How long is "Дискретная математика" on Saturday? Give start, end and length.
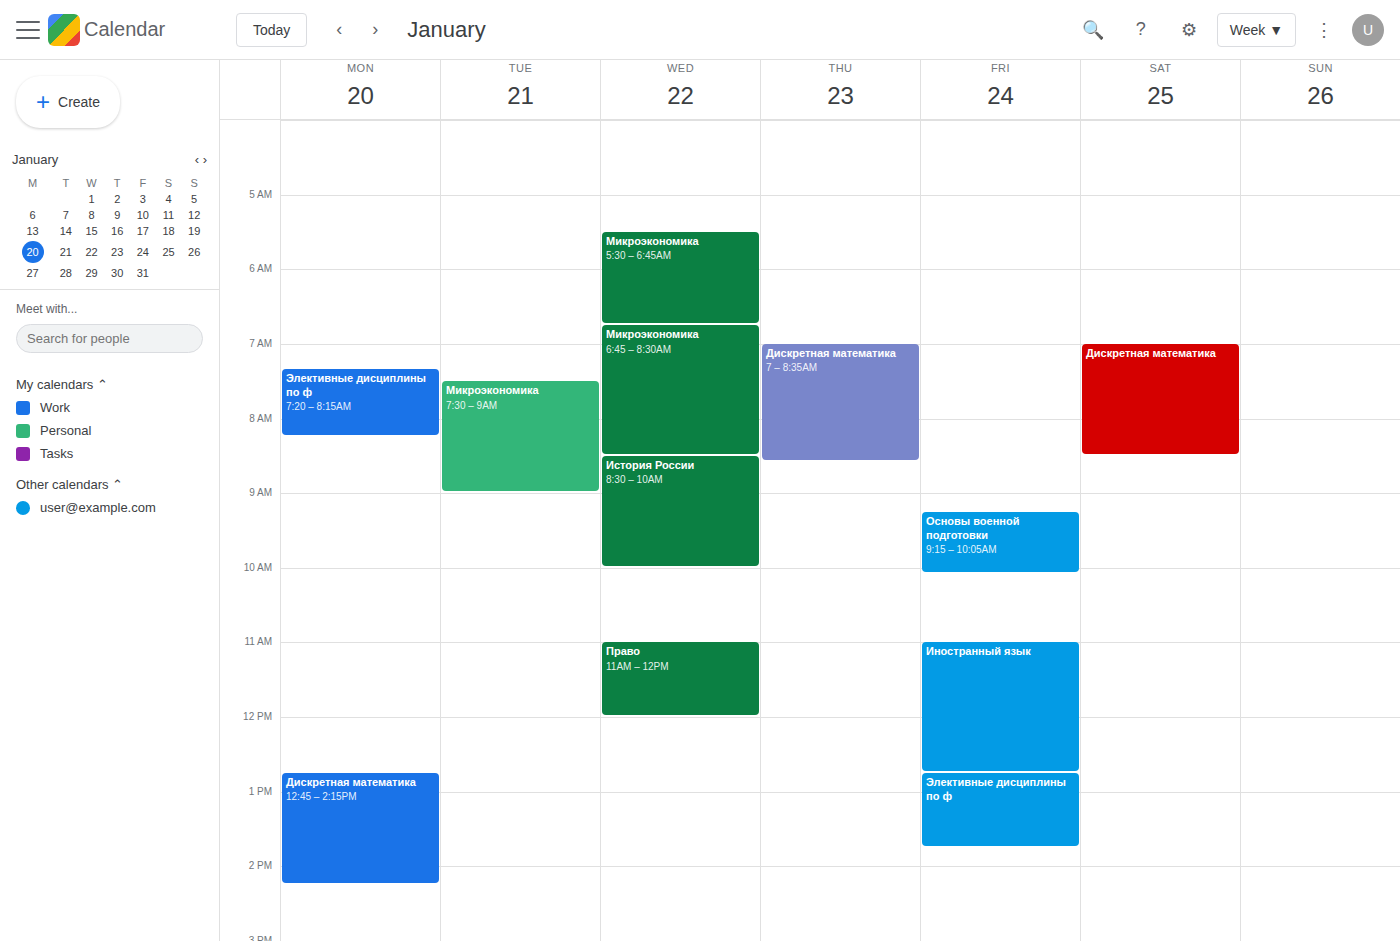
7:00 AM to 8:30 AM, 1 hour 30 minutes